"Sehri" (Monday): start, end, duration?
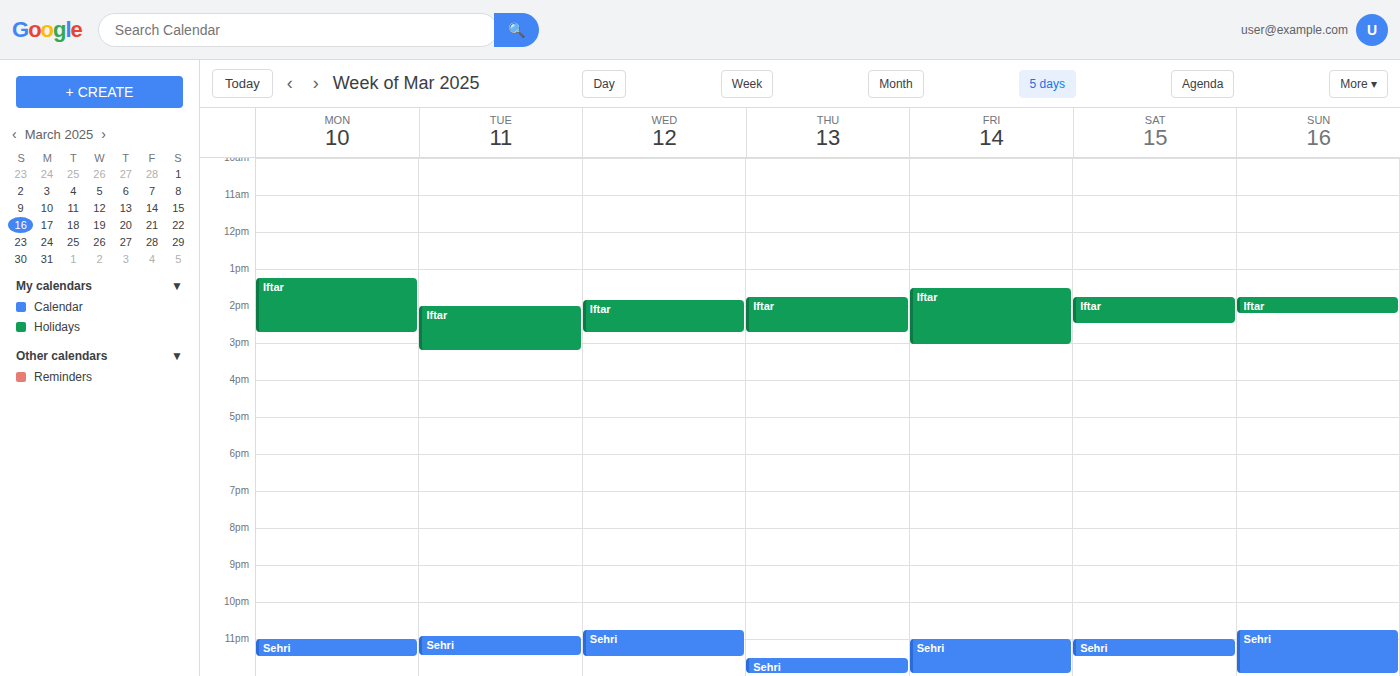
11:00 PM to 11:30 PM, 30 minutes